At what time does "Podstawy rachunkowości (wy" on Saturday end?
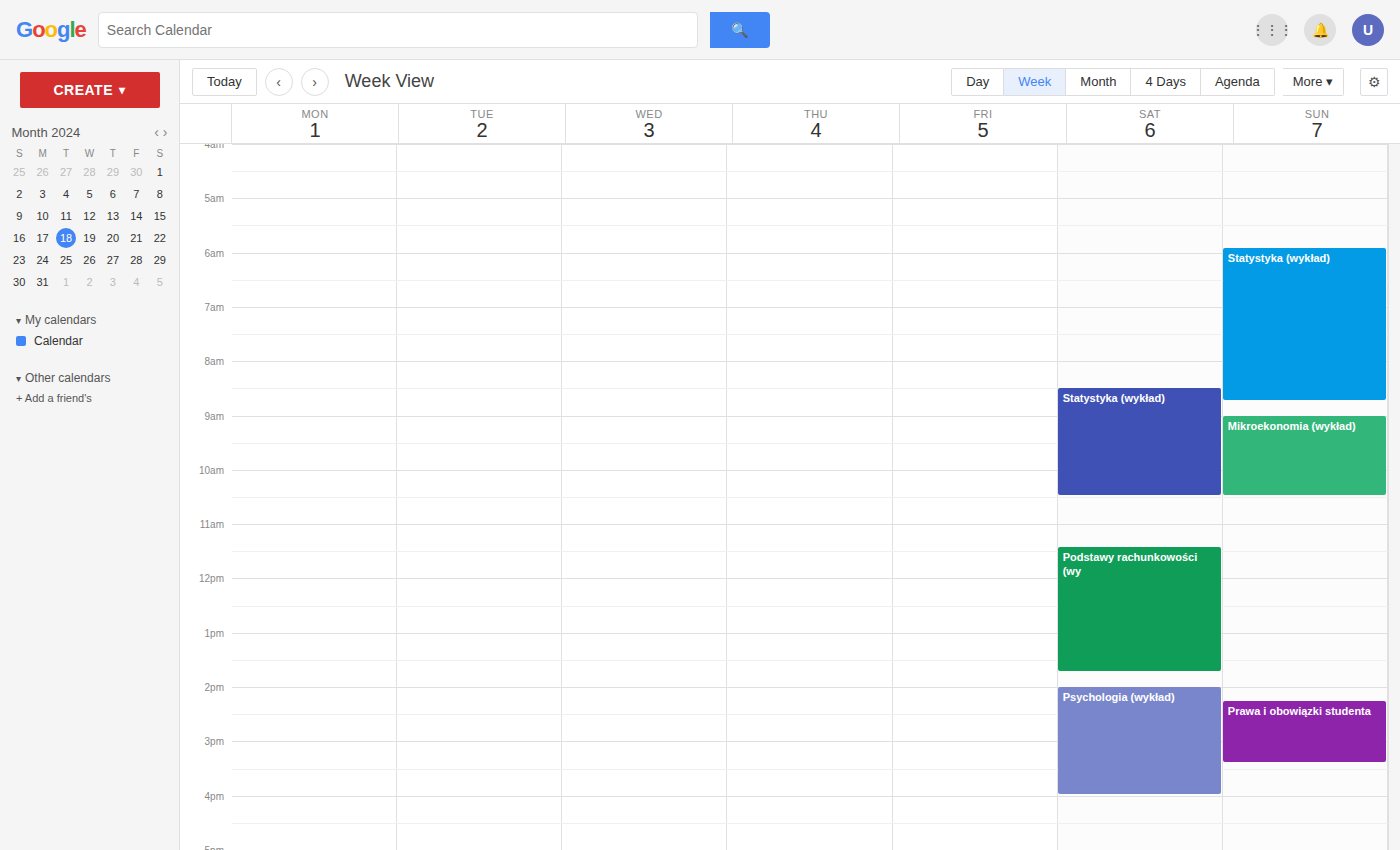
1:45 PM